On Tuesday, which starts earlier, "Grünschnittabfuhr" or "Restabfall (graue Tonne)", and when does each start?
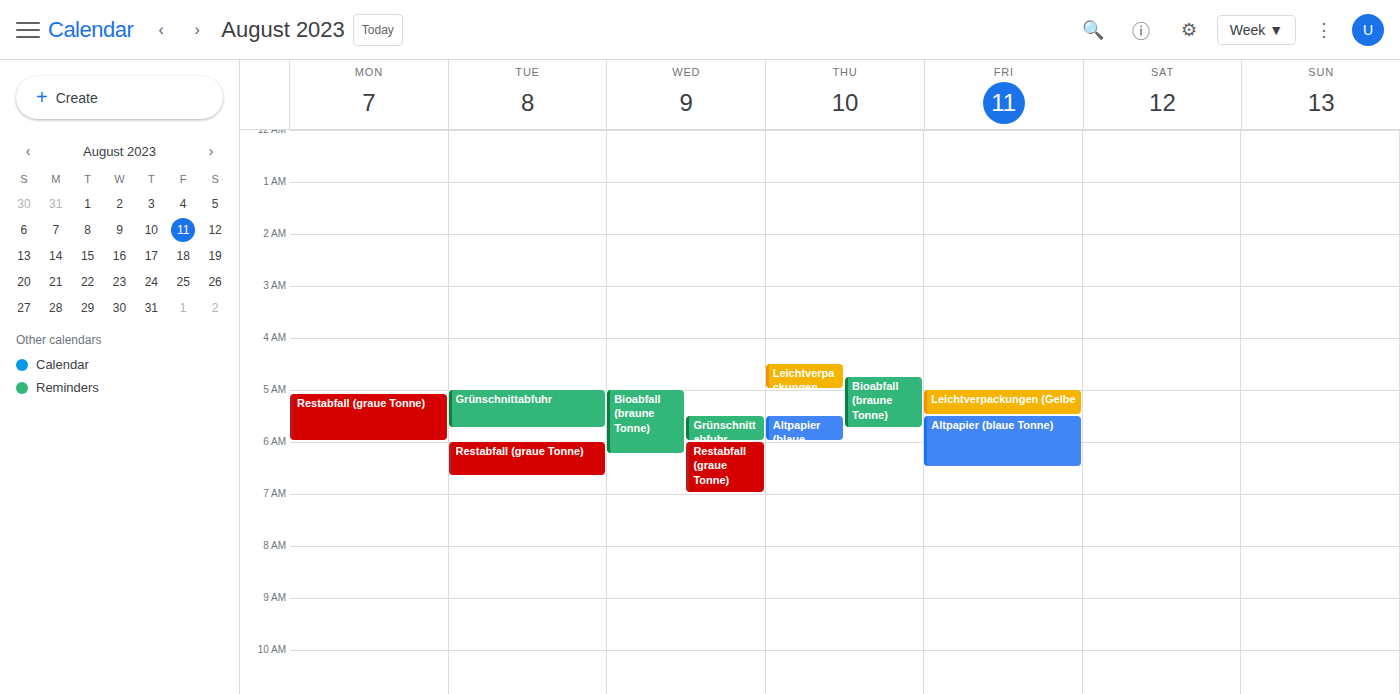
"Grünschnittabfuhr" 5:00 AM; "Restabfall (graue Tonne)" 6:00 AM.